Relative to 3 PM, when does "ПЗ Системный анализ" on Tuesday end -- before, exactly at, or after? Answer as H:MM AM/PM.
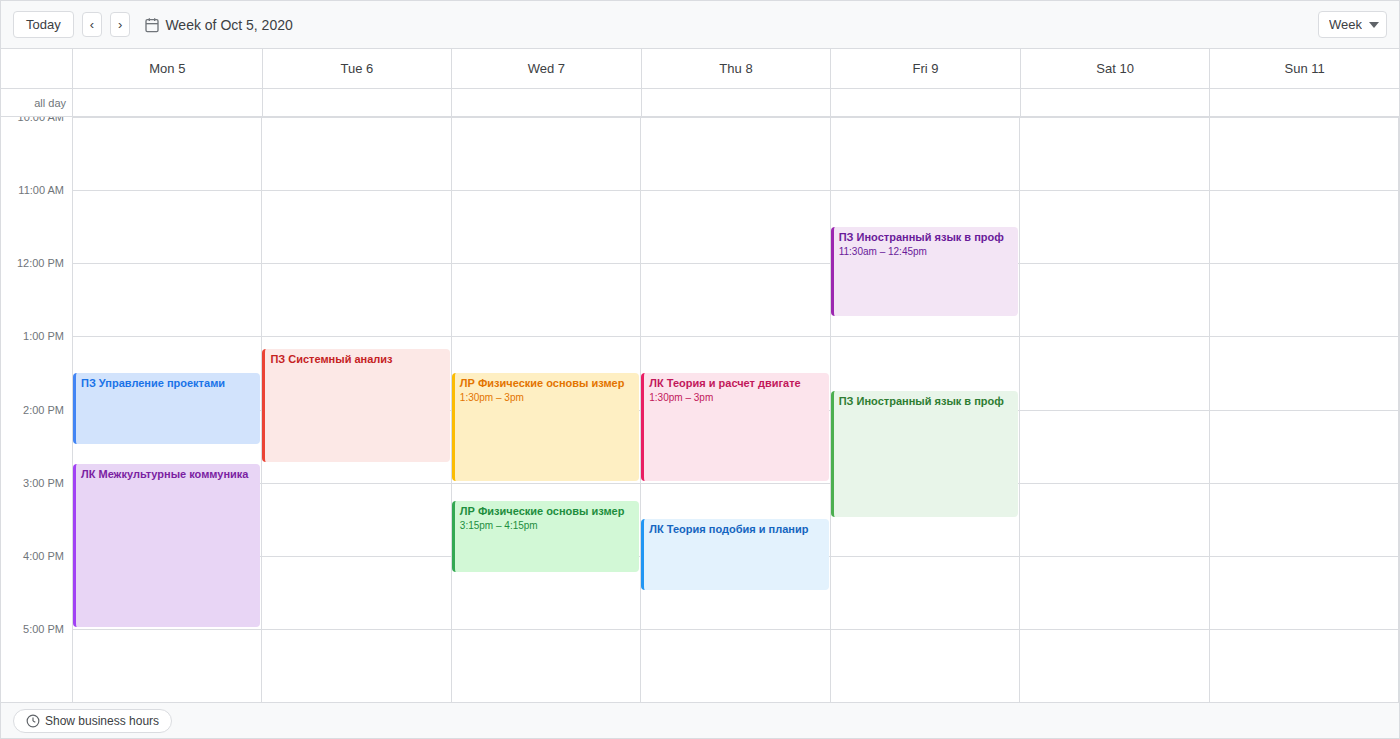
2:45 PM -- before 3 PM, 15 minutes above the 3 PM line.